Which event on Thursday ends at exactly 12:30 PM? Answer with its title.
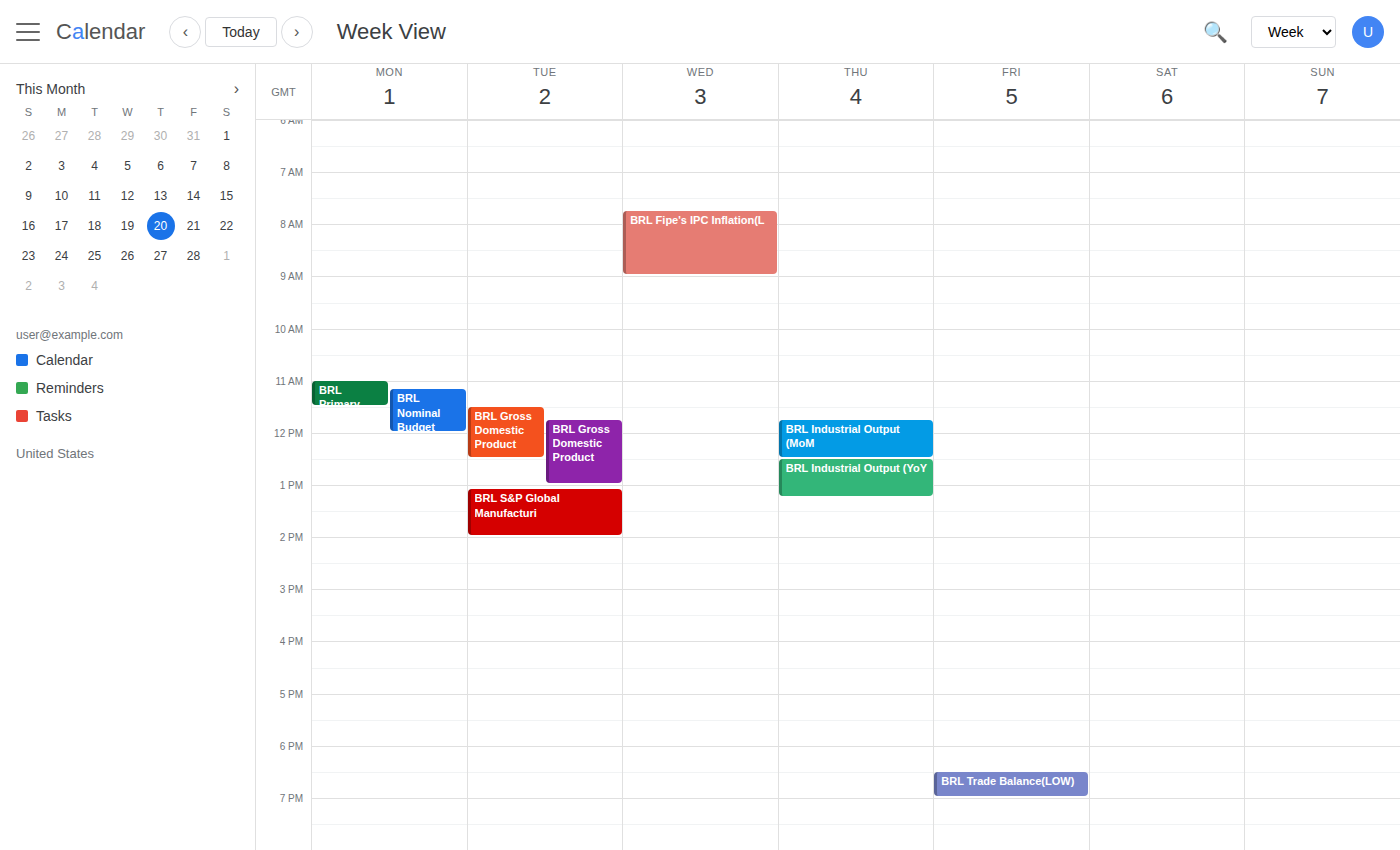
"BRL Industrial Output (MoM"